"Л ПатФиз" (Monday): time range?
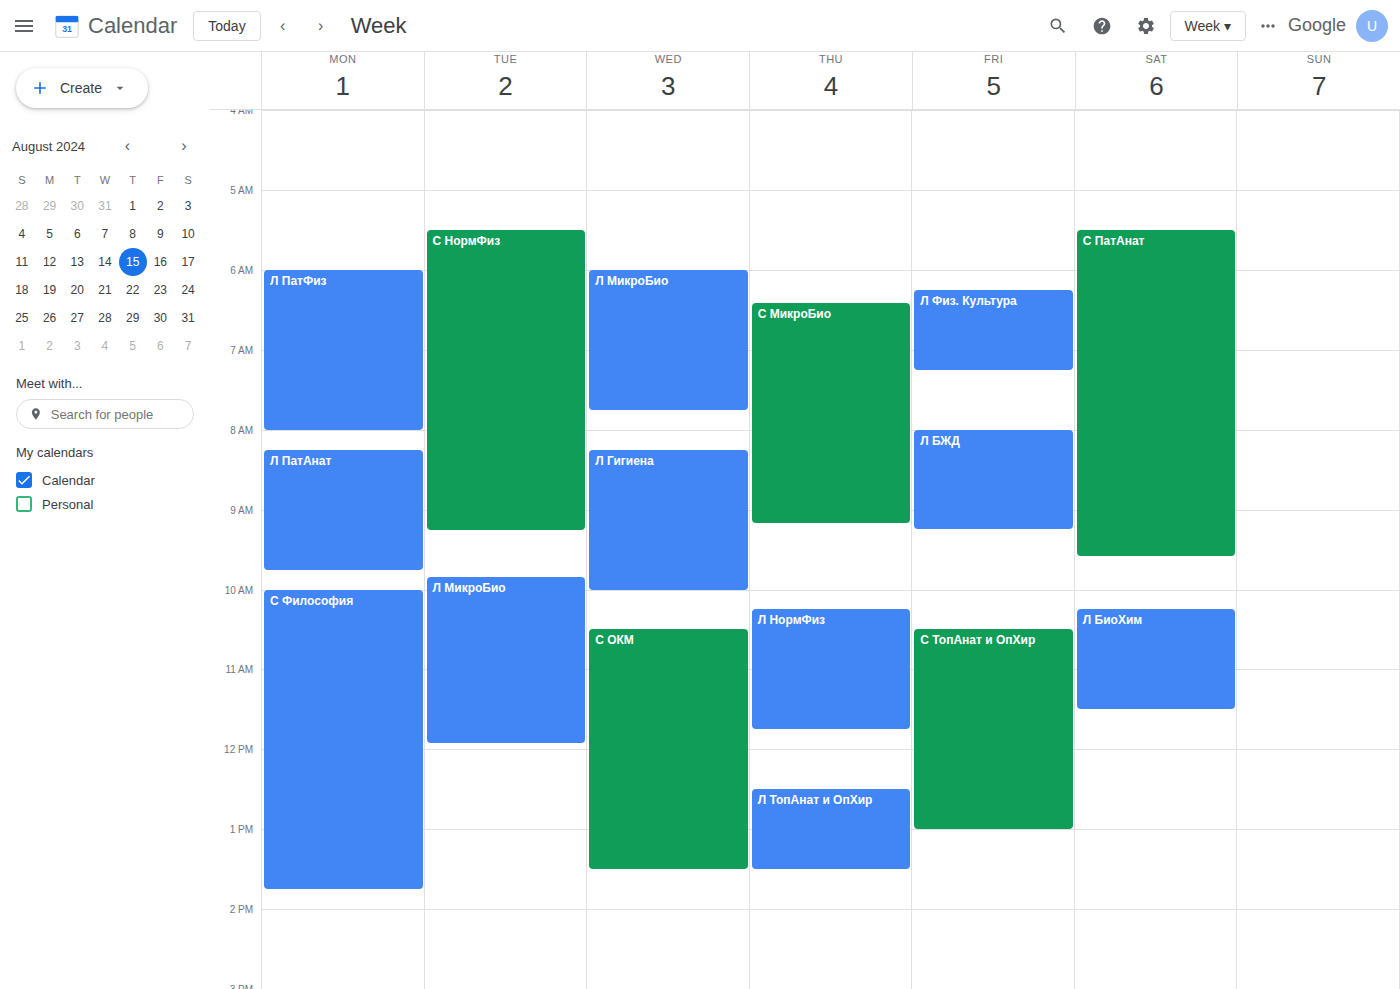
6:00 AM to 8:00 AM